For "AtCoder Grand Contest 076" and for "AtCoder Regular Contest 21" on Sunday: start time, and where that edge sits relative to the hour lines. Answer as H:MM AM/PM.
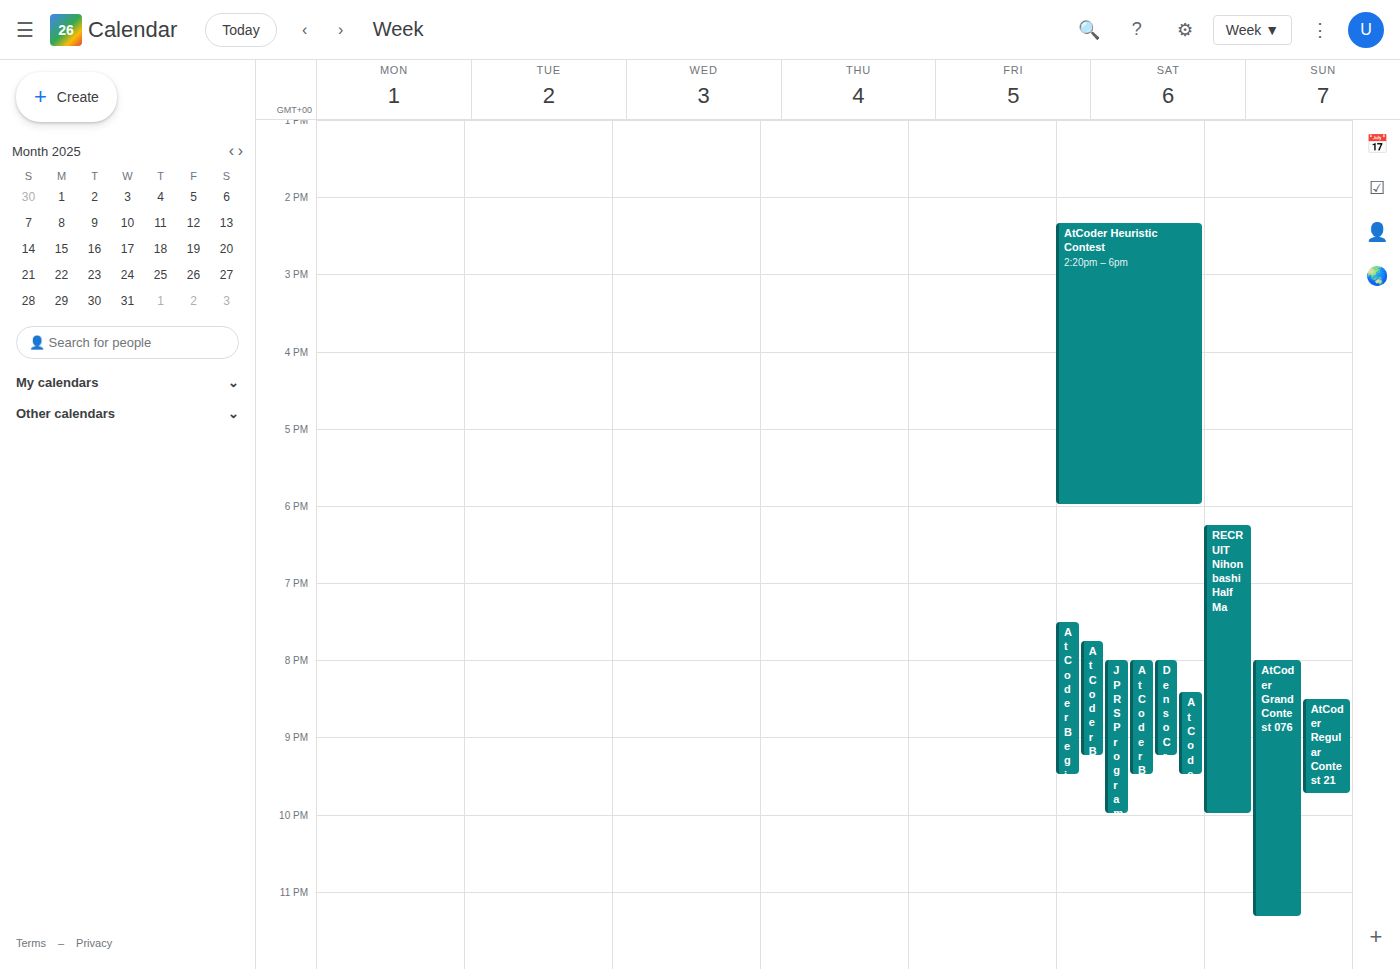
"AtCoder Grand Contest 076": 8:00 PM, exactly on the 8 PM line. "AtCoder Regular Contest 21": 8:30 PM, halfway between the 8 PM and 9 PM lines.